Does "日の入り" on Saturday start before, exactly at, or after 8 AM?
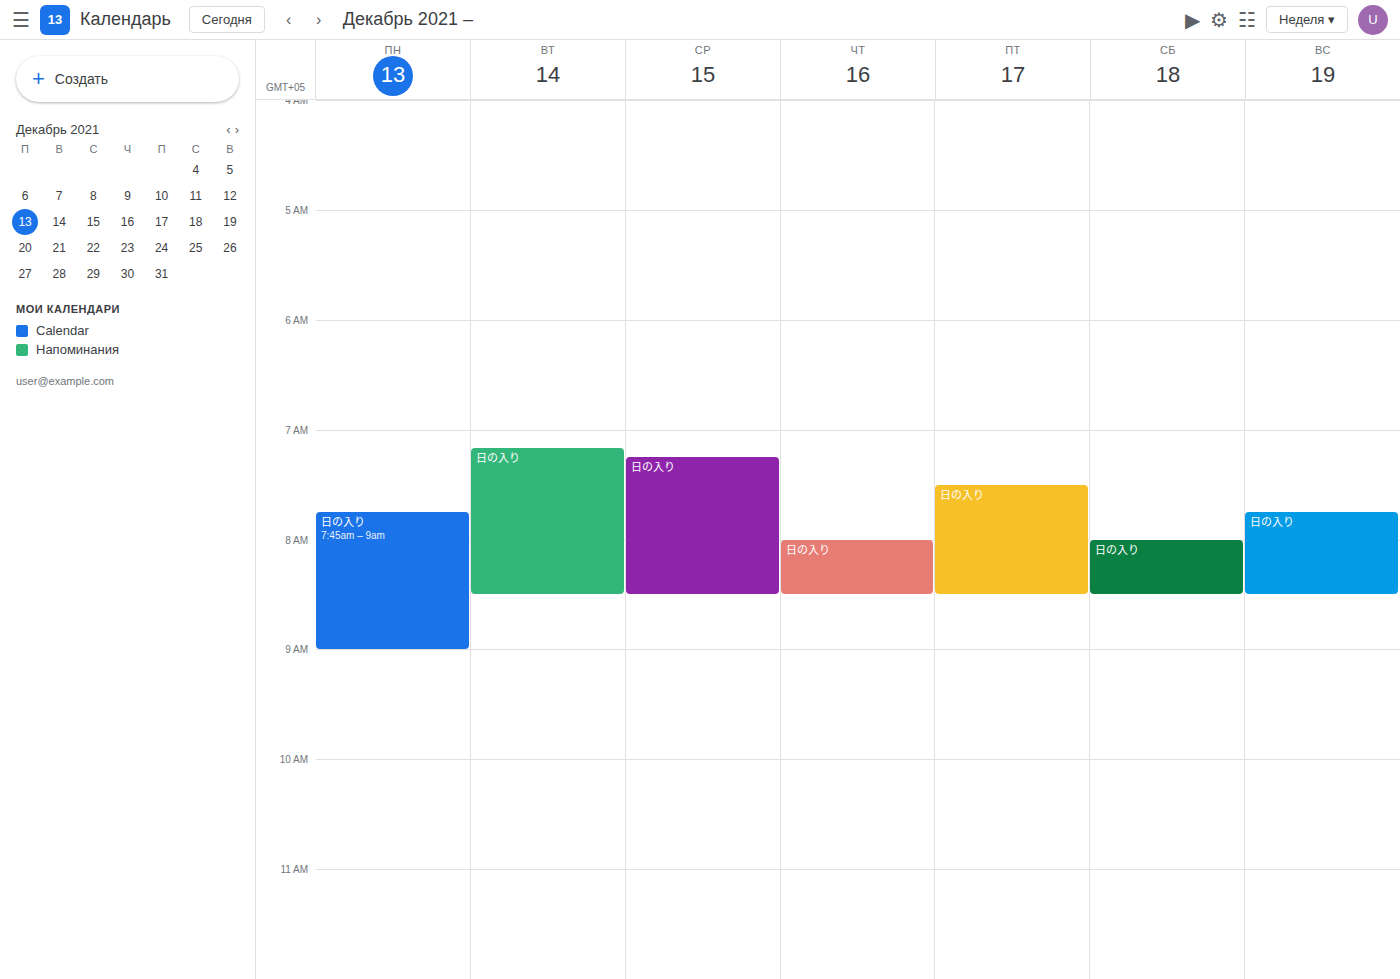
8:00 AM -- exactly at 8 AM, on the 8 AM line.